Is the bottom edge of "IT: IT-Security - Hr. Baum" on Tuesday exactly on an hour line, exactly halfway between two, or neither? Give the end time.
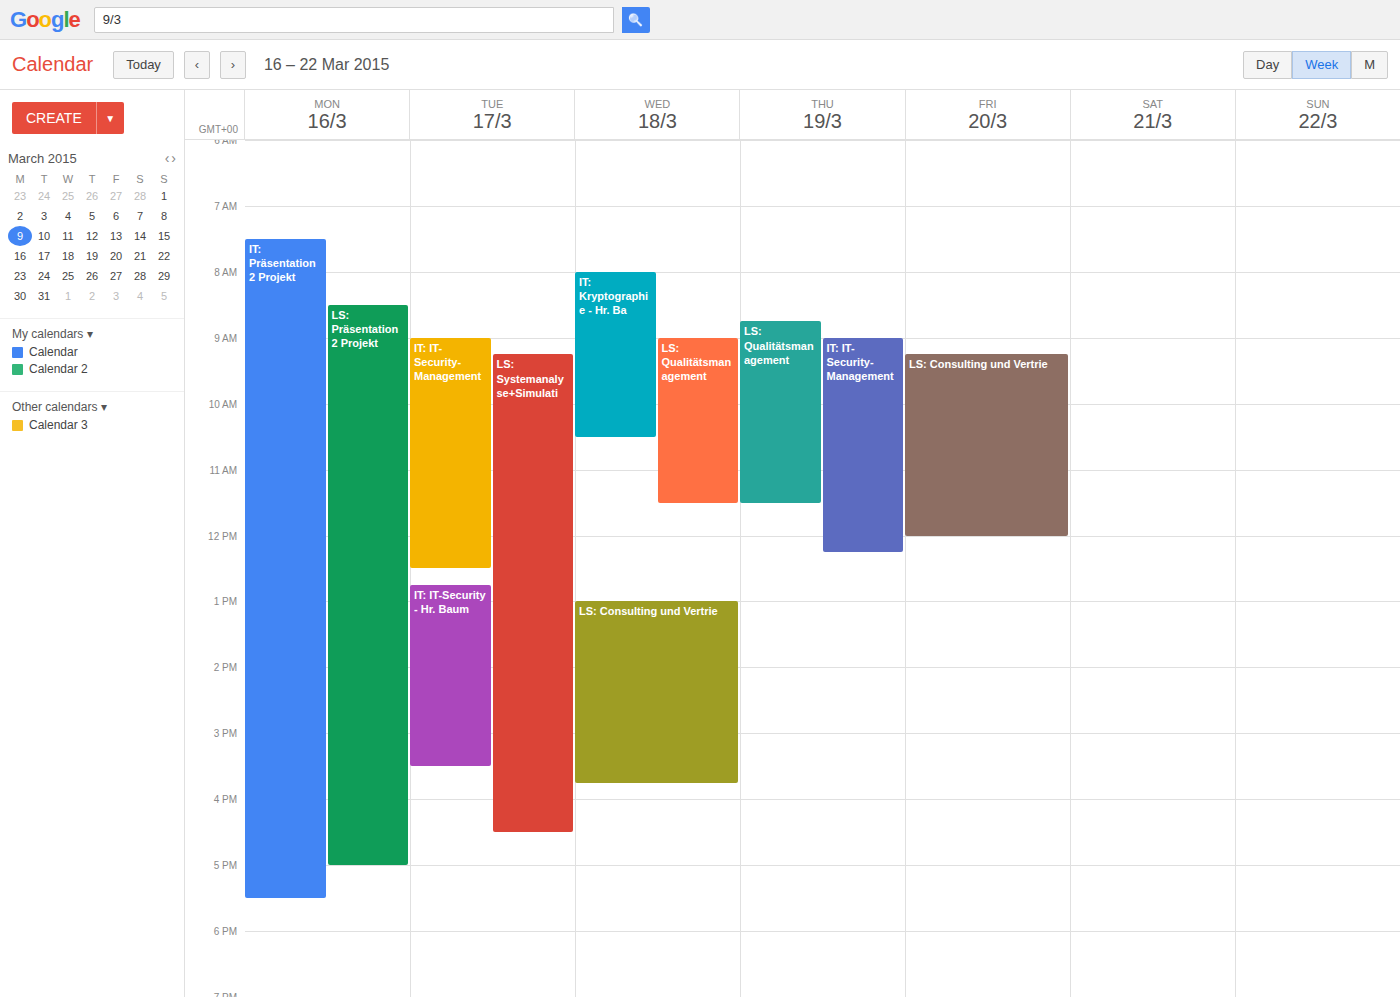
3:30 PM -- halfway between the 3 PM and 4 PM lines.